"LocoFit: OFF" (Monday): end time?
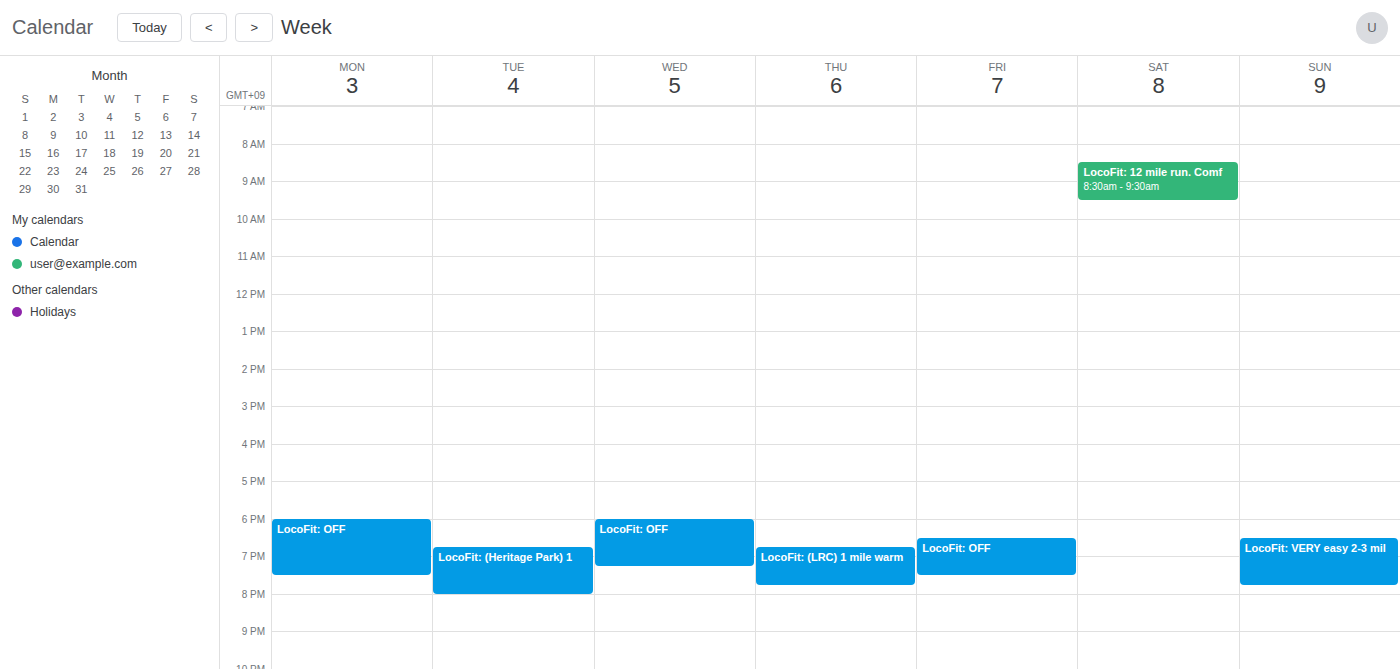
7:30 PM